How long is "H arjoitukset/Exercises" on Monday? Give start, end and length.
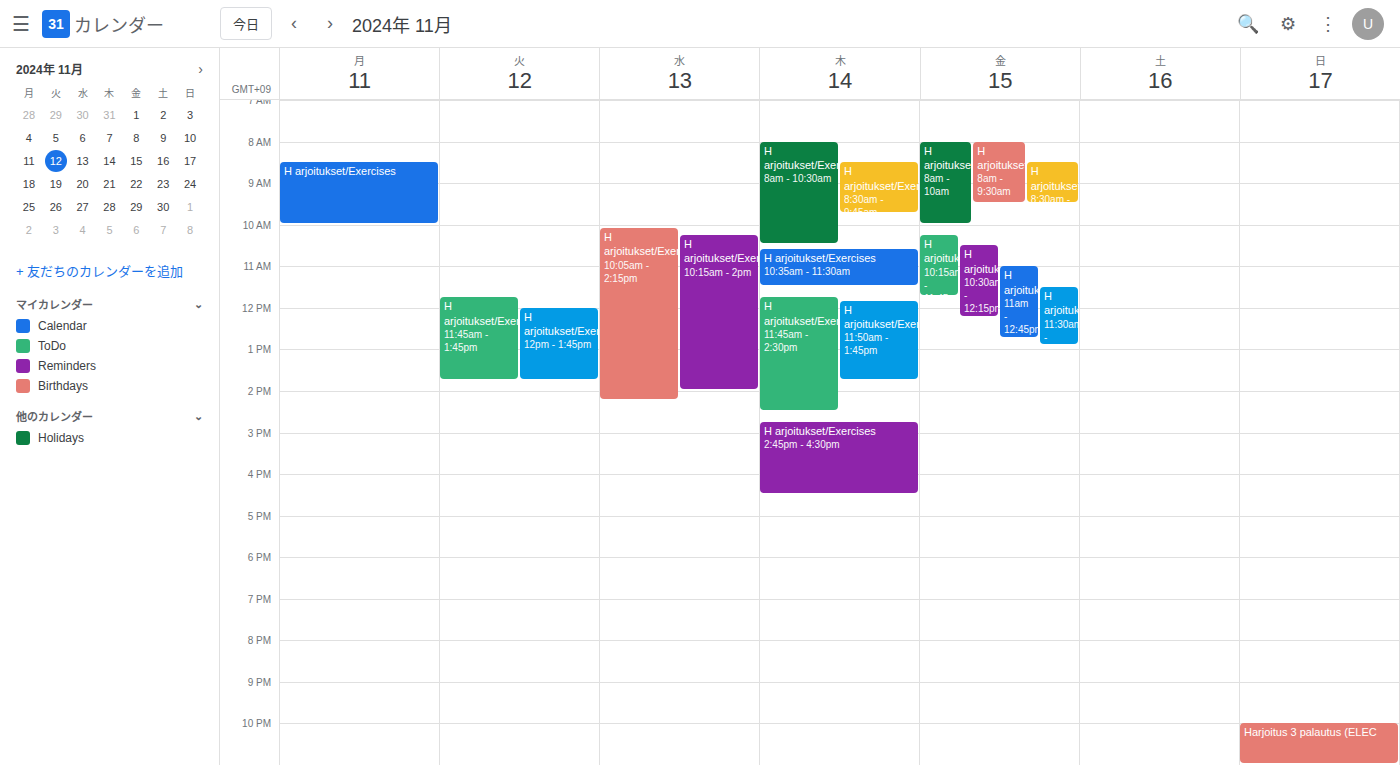
8:30 AM to 10:00 AM, 1 hour 30 minutes